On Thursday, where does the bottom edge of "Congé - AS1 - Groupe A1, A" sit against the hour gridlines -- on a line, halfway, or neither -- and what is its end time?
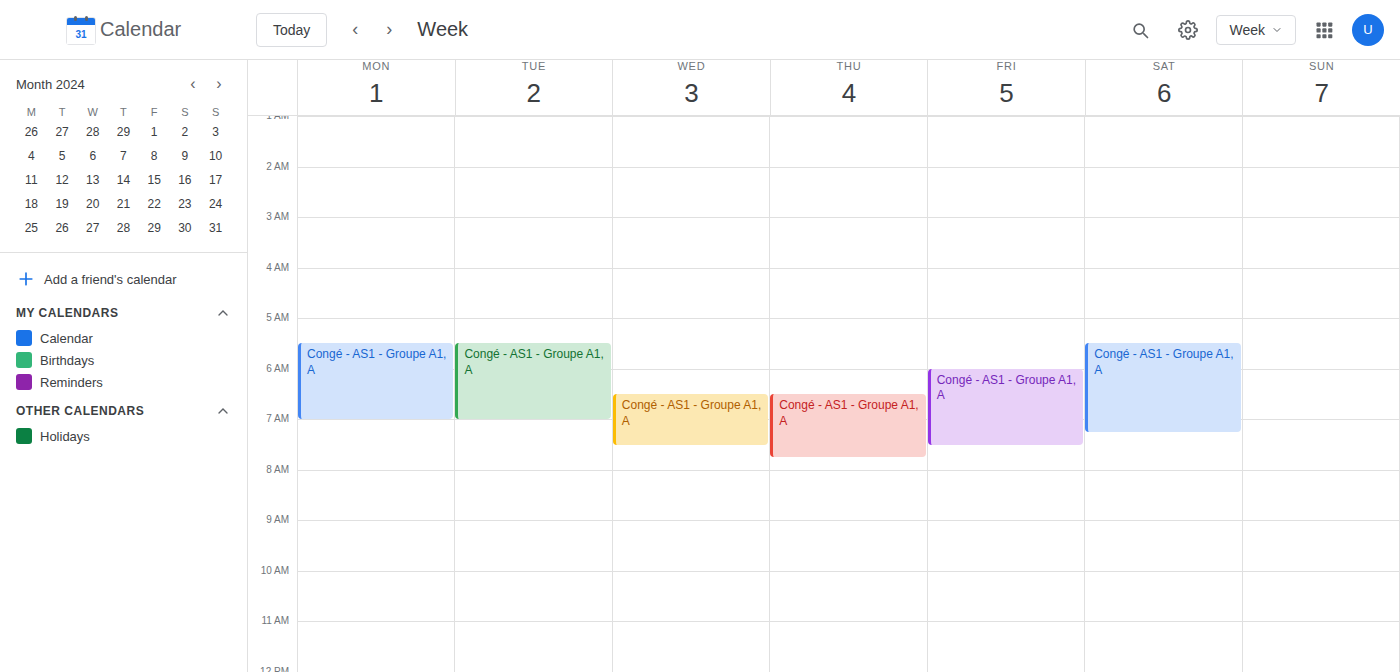
7:45 AM -- neither: three quarters of the way from the 7 AM line to the 8 AM line.